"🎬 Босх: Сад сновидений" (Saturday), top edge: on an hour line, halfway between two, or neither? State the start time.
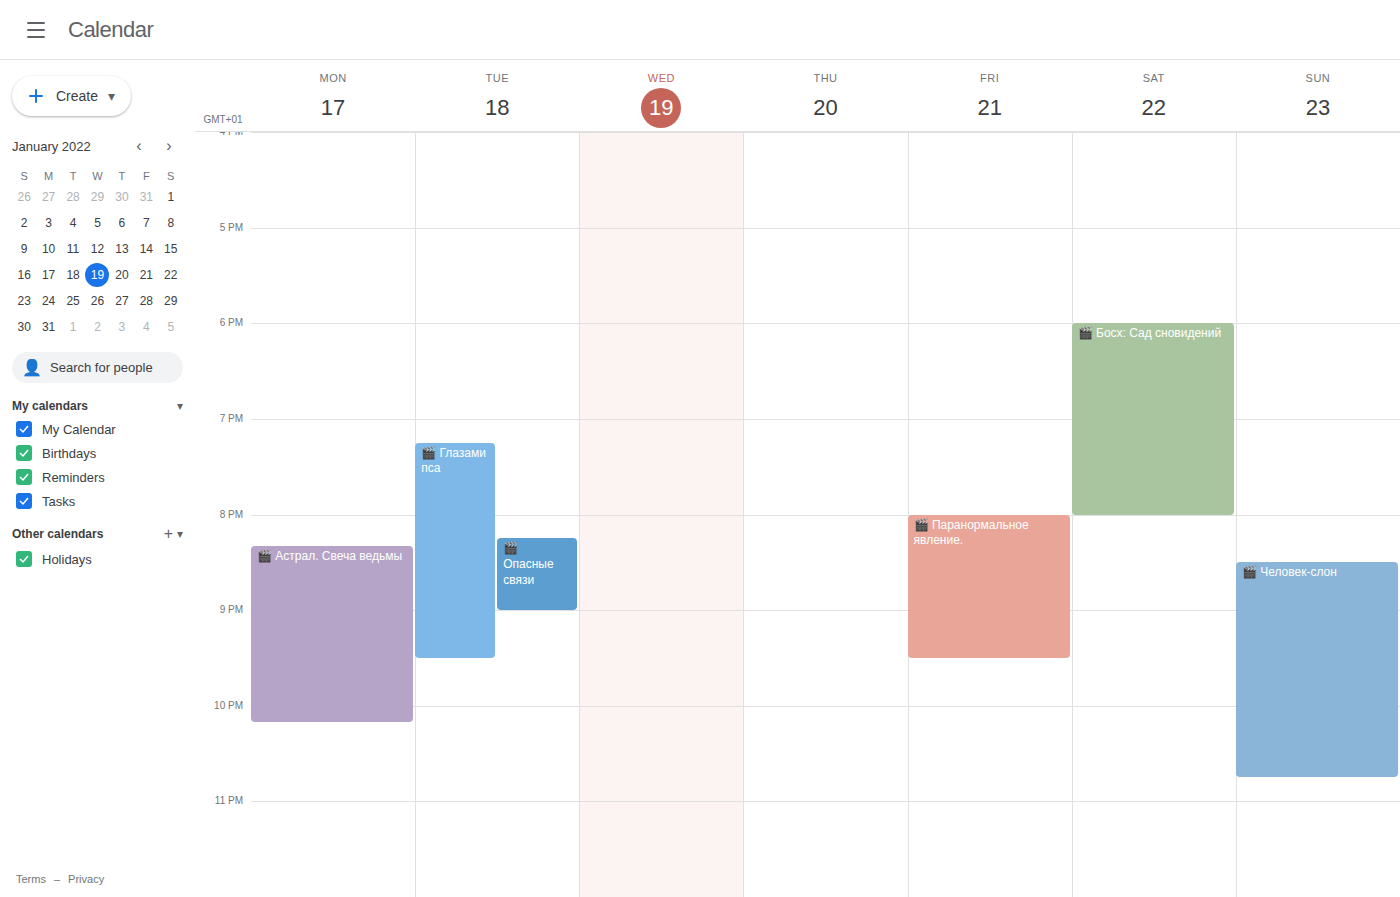
18:00 -- exactly on the 18:00 line.